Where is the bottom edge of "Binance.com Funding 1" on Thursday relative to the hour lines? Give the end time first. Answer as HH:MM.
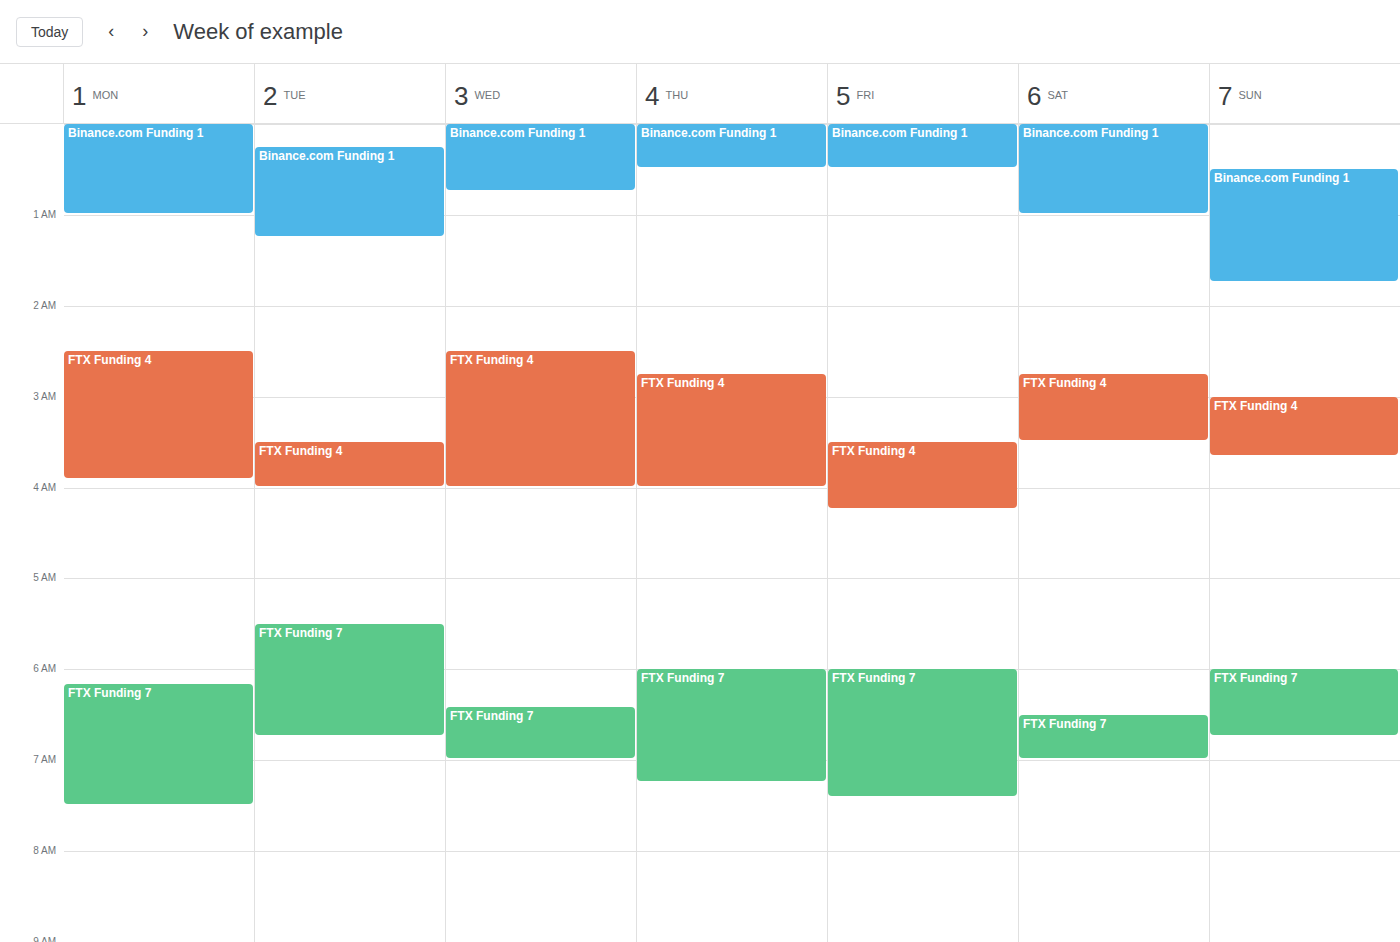
00:30 -- halfway between the 00:00 and 01:00 lines.